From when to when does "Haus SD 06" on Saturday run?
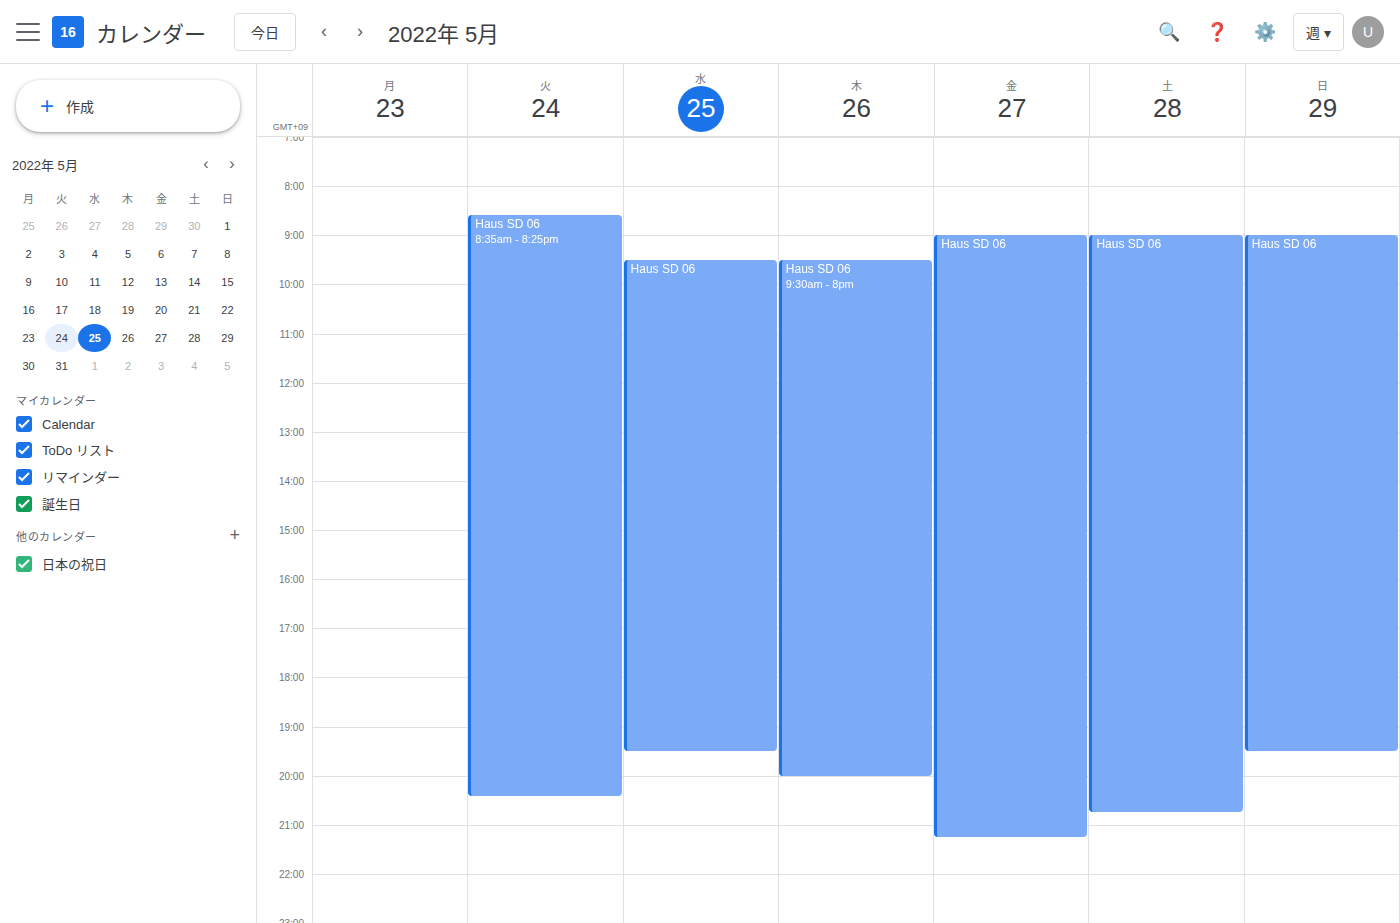
9:00 AM to 8:45 PM